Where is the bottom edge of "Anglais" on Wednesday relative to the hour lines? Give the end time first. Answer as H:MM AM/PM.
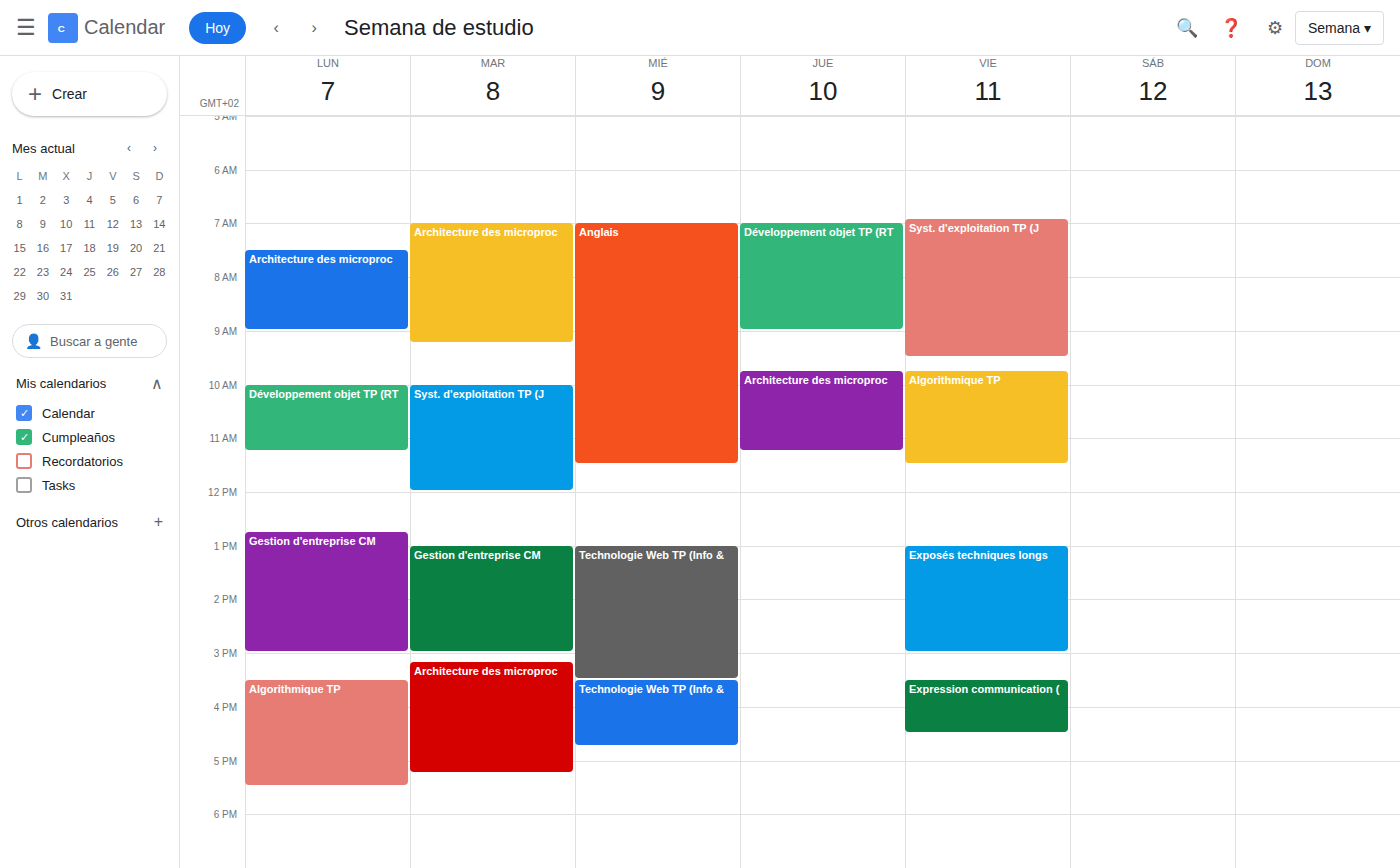
11:30 AM -- halfway between the 11 AM and 12 PM lines.